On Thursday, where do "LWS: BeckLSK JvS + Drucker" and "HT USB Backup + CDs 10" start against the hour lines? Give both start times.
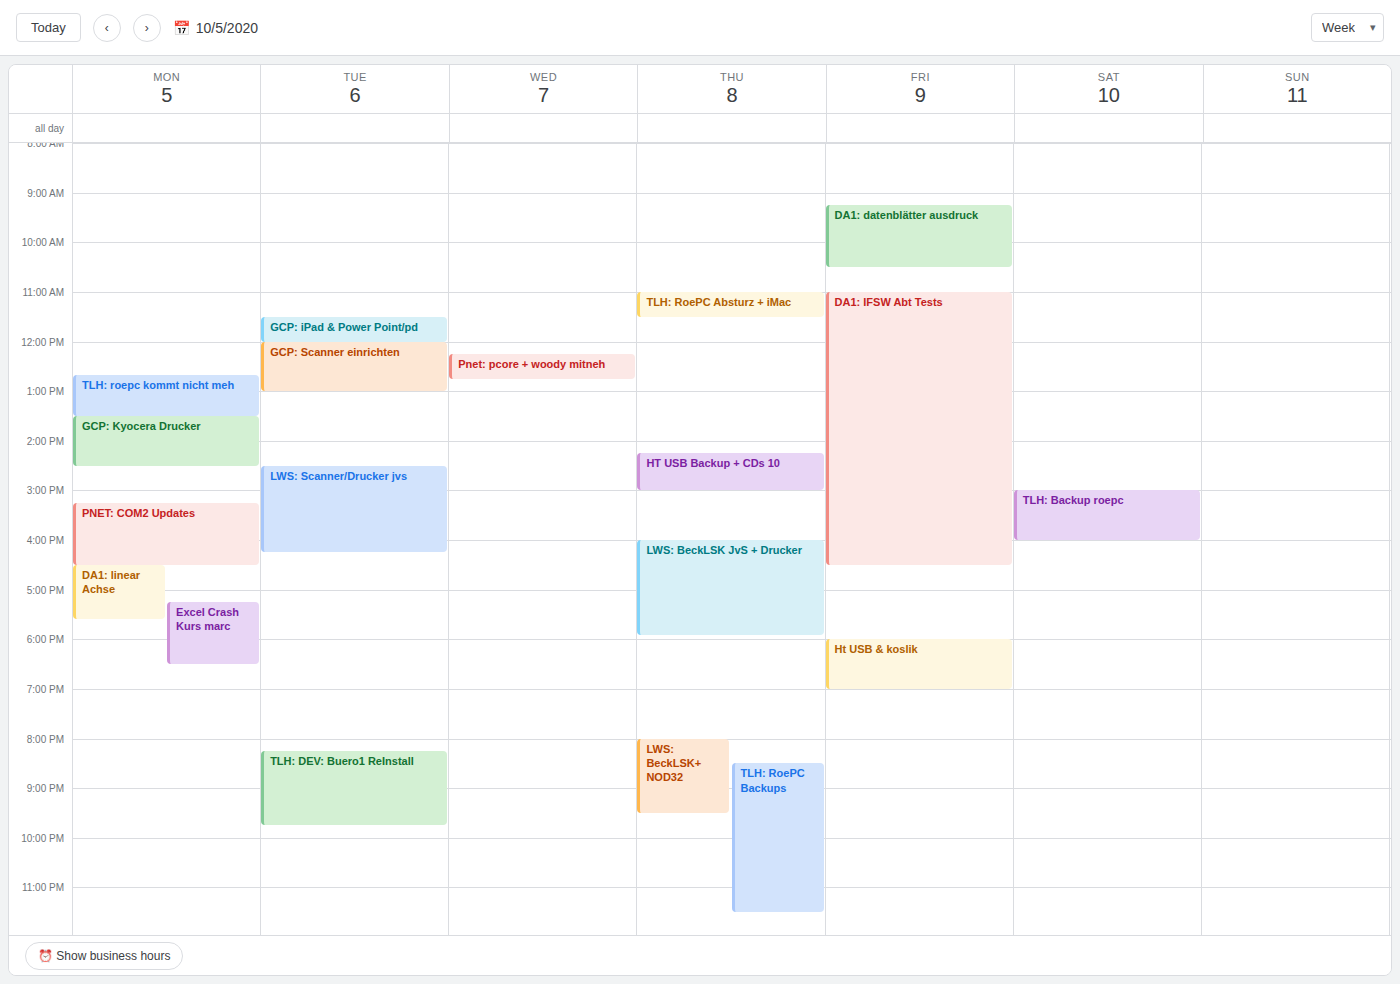
"LWS: BeckLSK JvS + Drucker": 16:00, exactly on the 16:00 line. "HT USB Backup + CDs 10": 14:15, neither: a quarter of the way from the 14:00 line to the 15:00 line.